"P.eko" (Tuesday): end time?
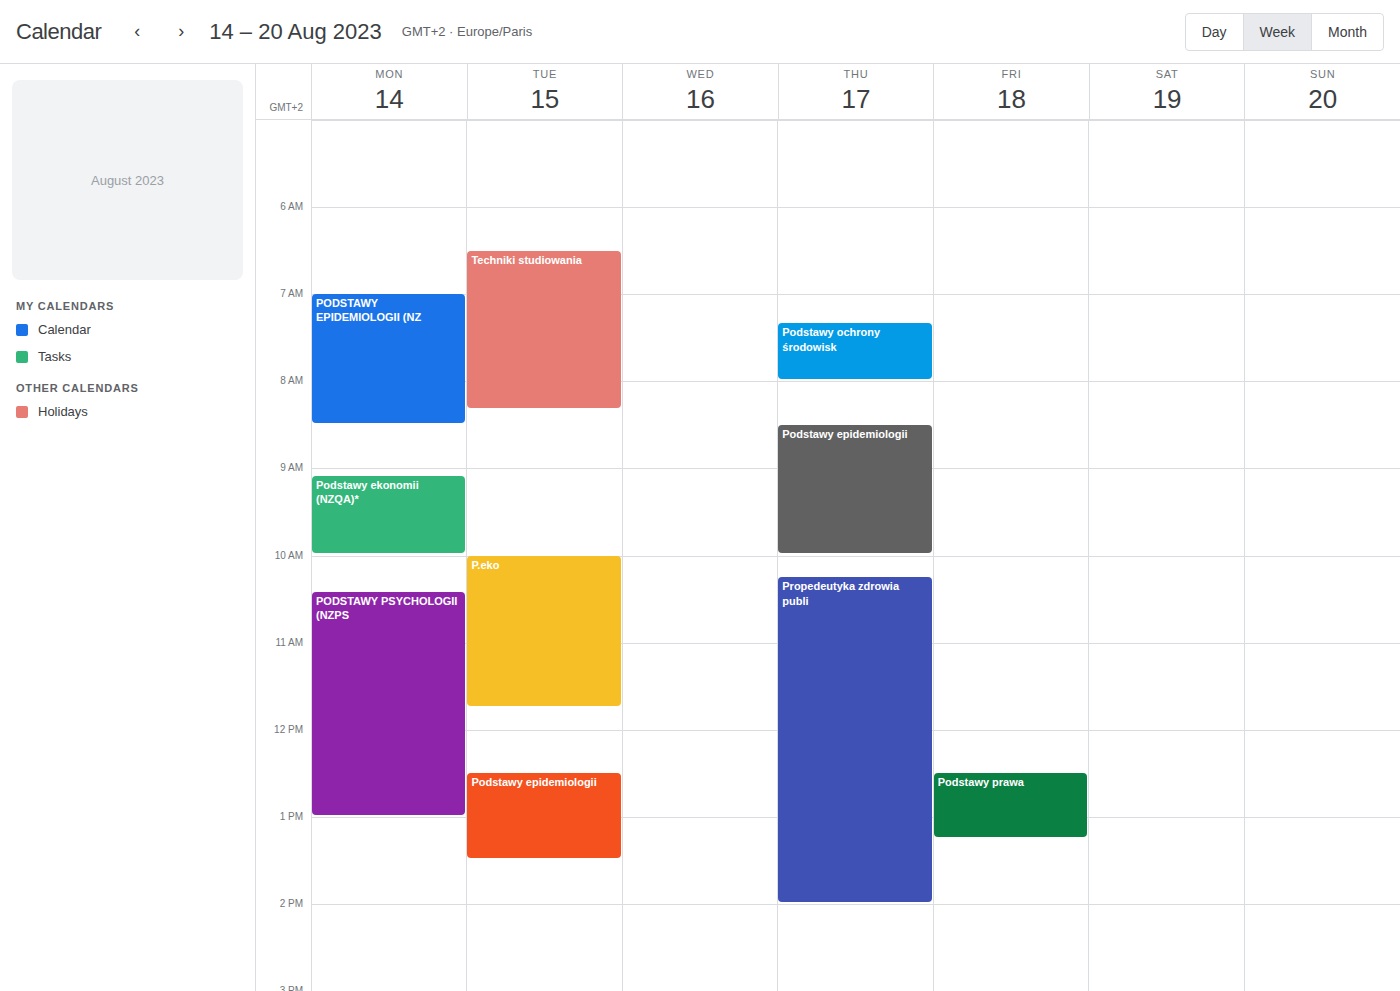
11:45 AM